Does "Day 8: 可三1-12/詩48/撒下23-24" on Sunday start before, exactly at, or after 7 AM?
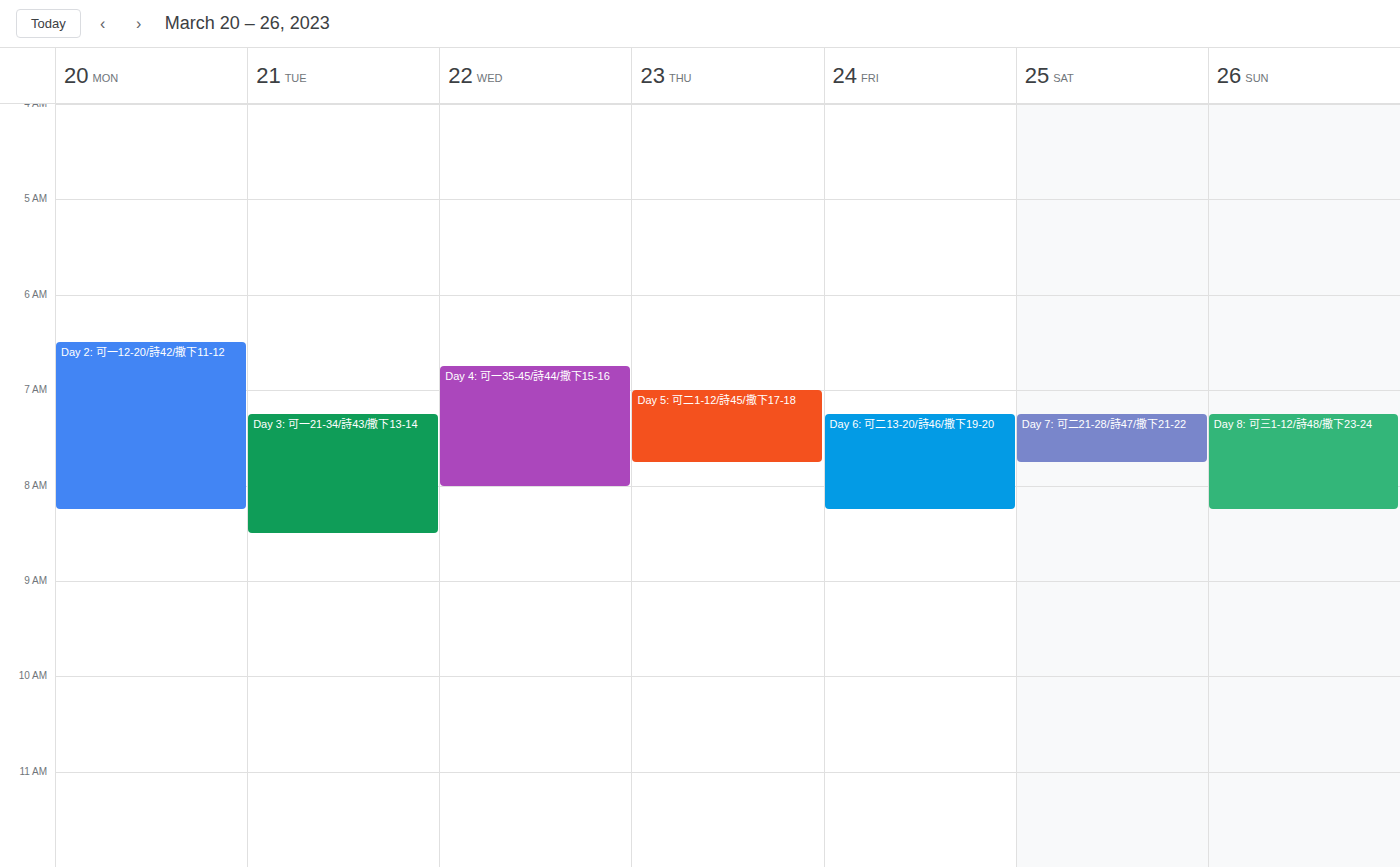
7:15 AM -- after 7 AM, 15 minutes below the 7 AM line.